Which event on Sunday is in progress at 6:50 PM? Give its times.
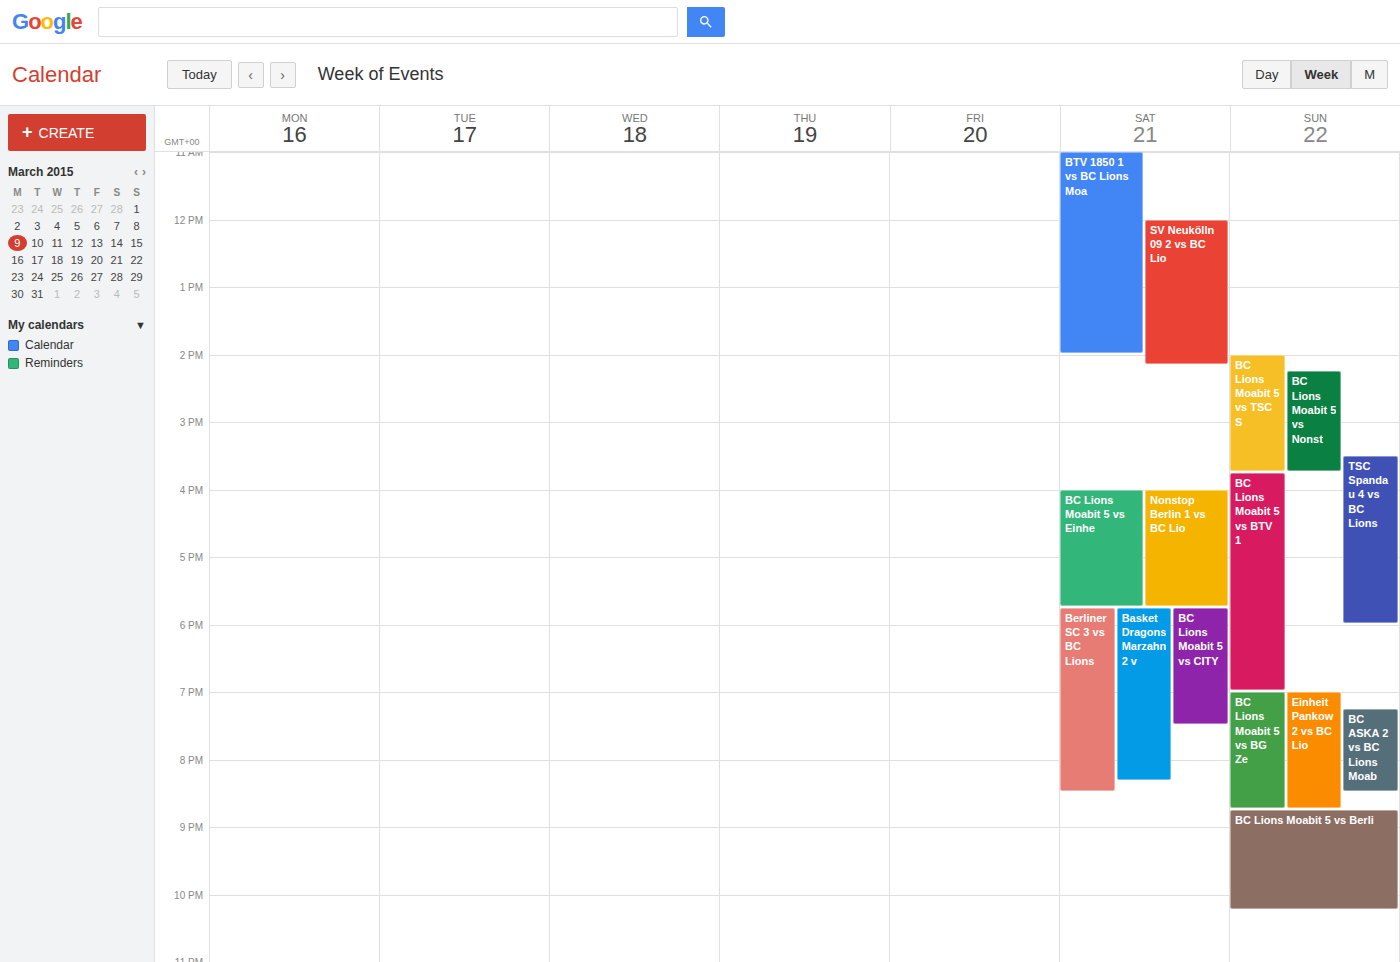
"BC Lions Moabit 5 vs BTV 1", 3:45 PM to 7:00 PM